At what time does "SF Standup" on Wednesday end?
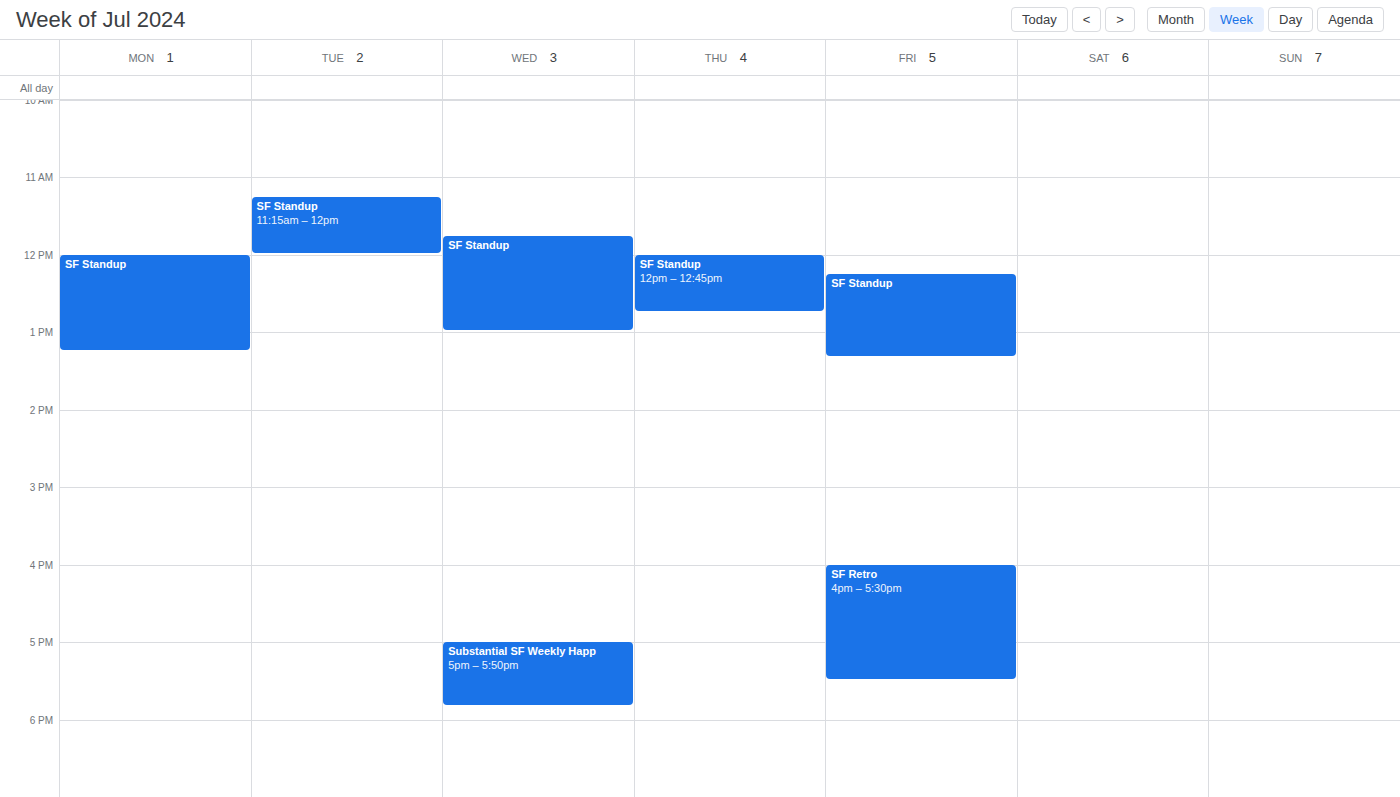
1:00 PM